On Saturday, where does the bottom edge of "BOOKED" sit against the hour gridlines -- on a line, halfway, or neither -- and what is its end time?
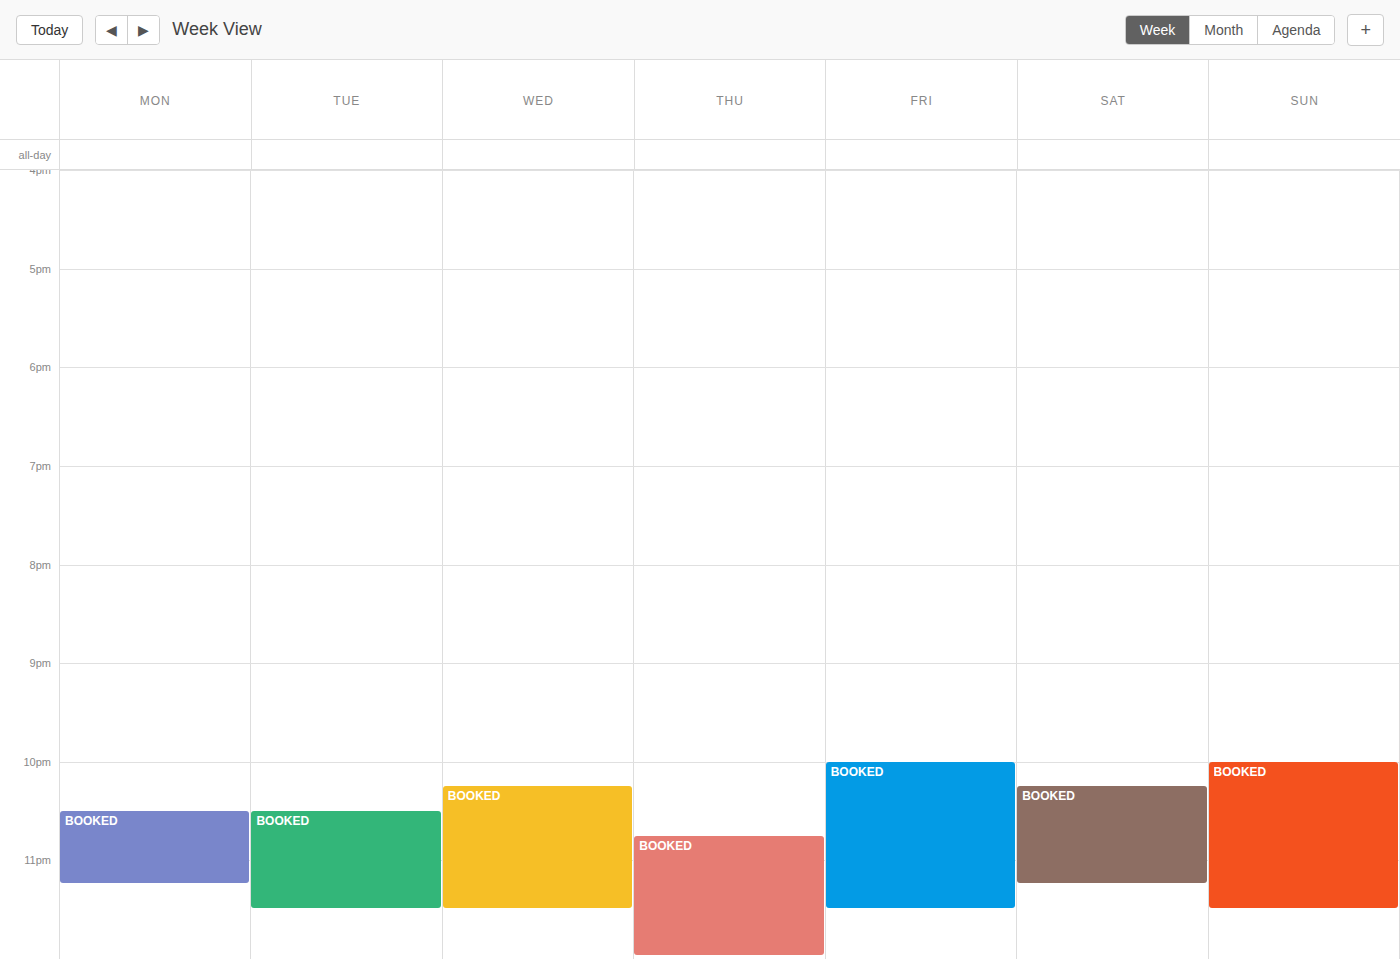
11:15 PM -- neither: a quarter of the way from the 11 PM line to the 12 AM line.